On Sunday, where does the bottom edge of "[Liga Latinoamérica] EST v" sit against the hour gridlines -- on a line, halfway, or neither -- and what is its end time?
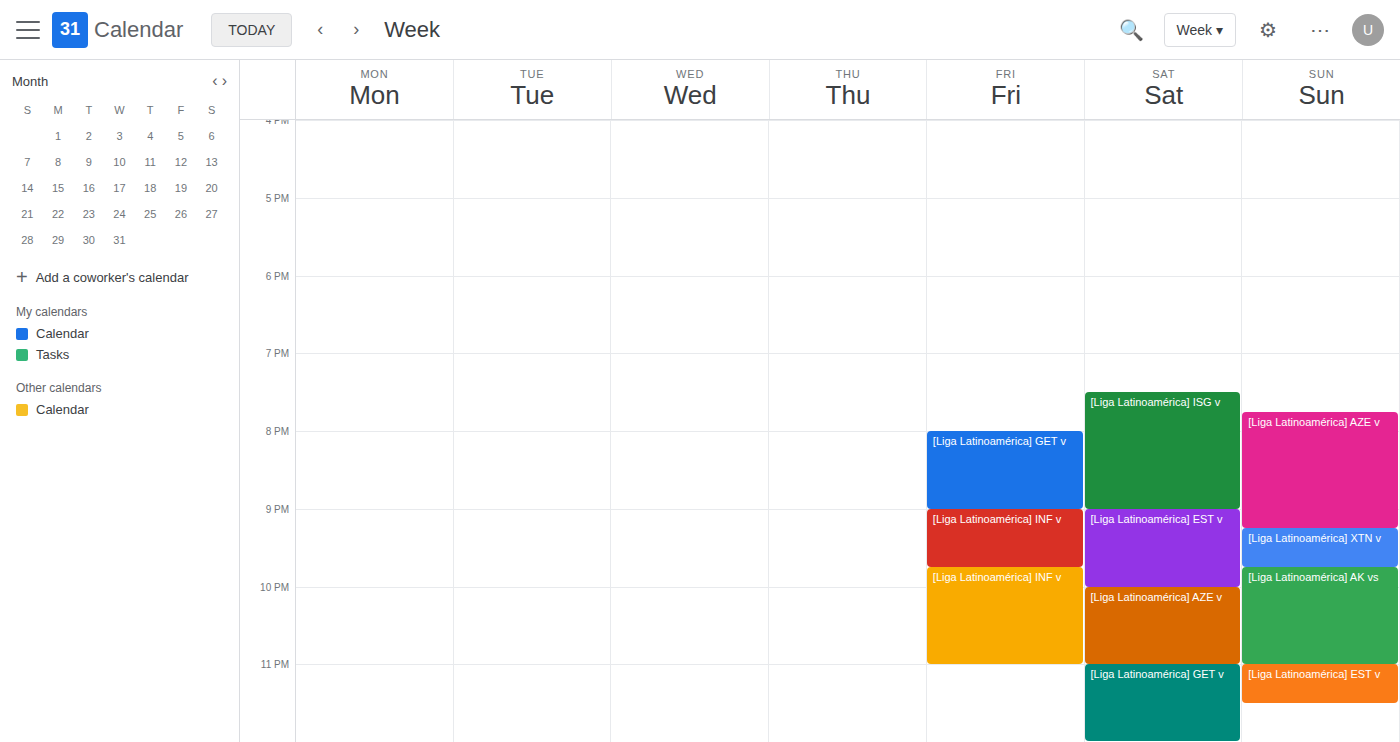
23:30 -- halfway between the 23:00 and 24:00 lines.